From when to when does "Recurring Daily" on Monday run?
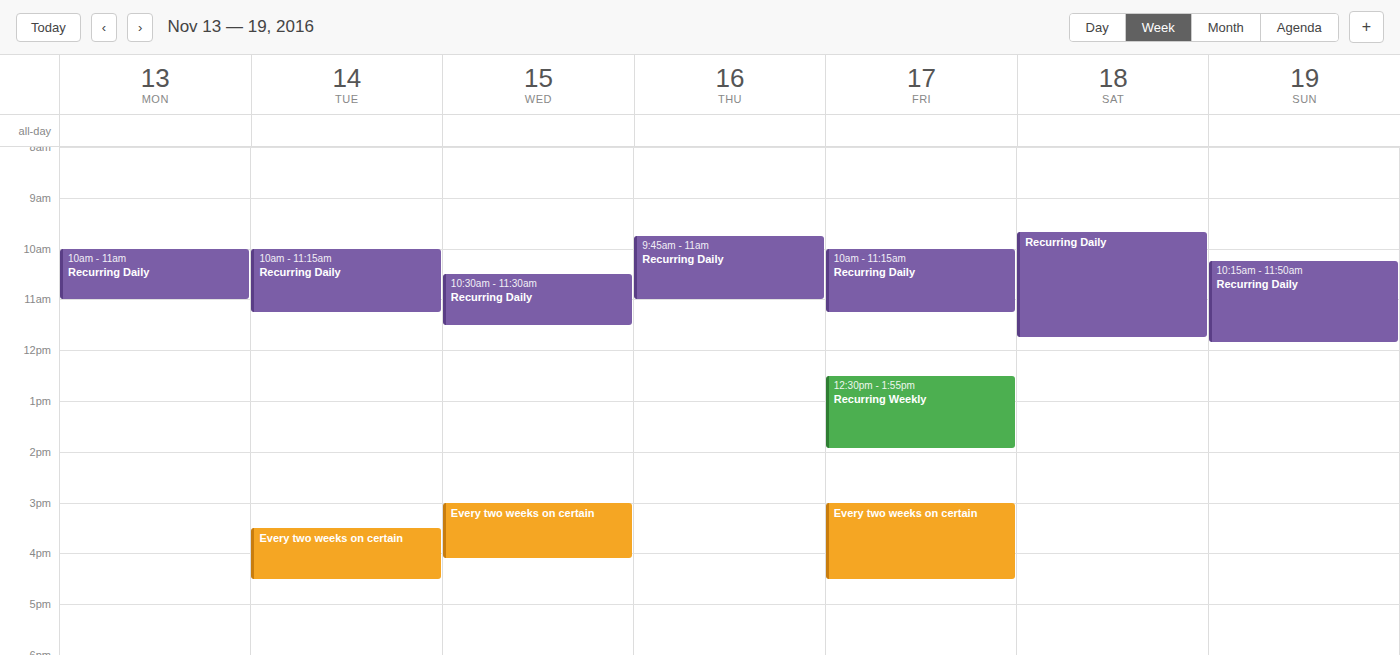
10:00 AM to 11:00 AM